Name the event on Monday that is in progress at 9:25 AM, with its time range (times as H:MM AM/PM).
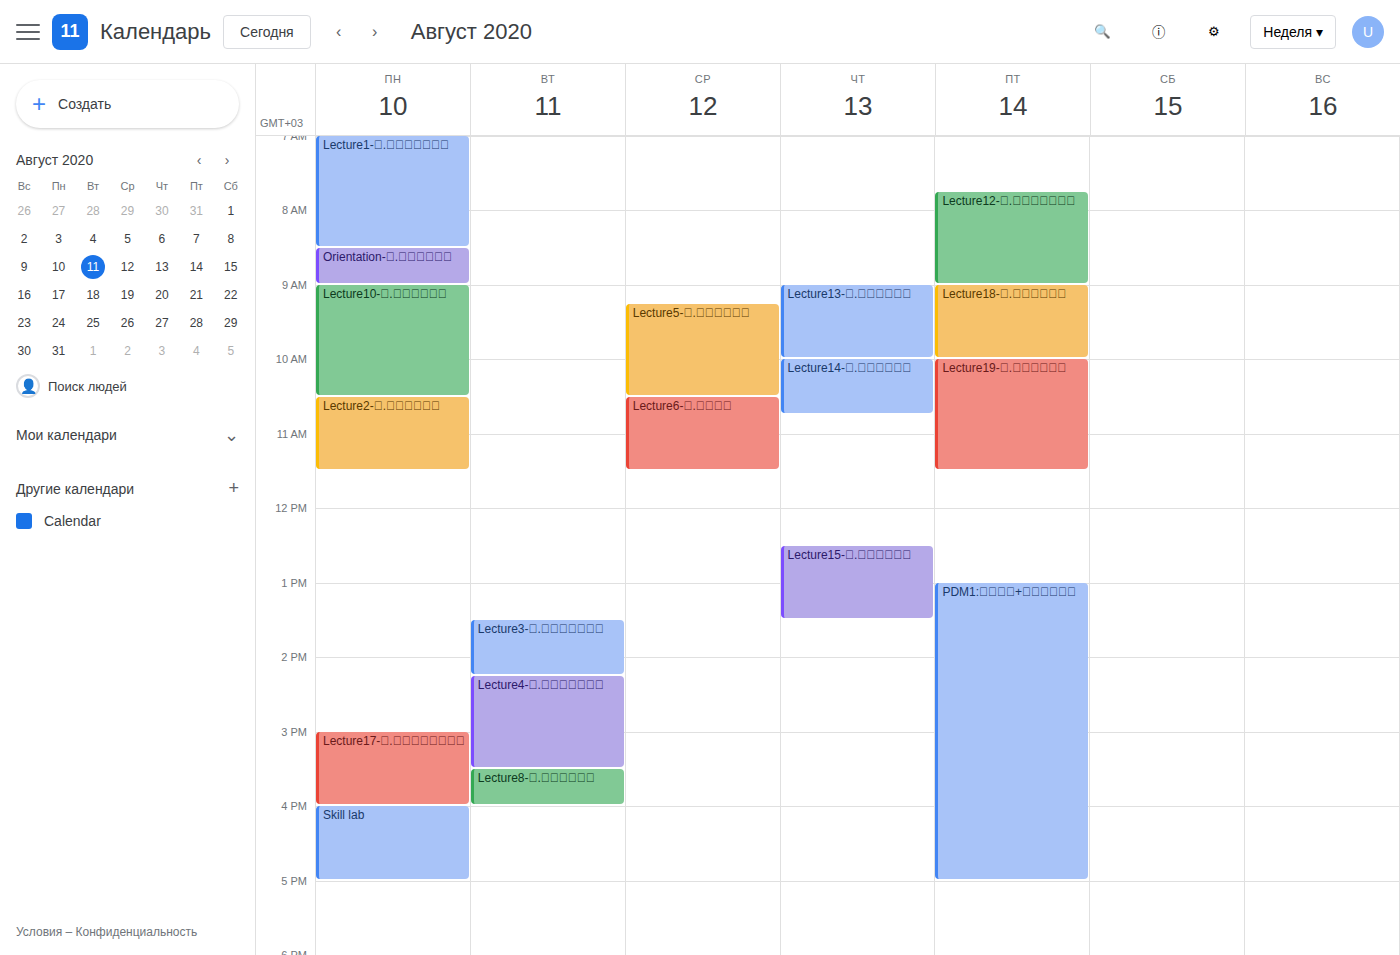
"Lecture10-อ.ภาวินี", 9:00 AM to 10:30 AM